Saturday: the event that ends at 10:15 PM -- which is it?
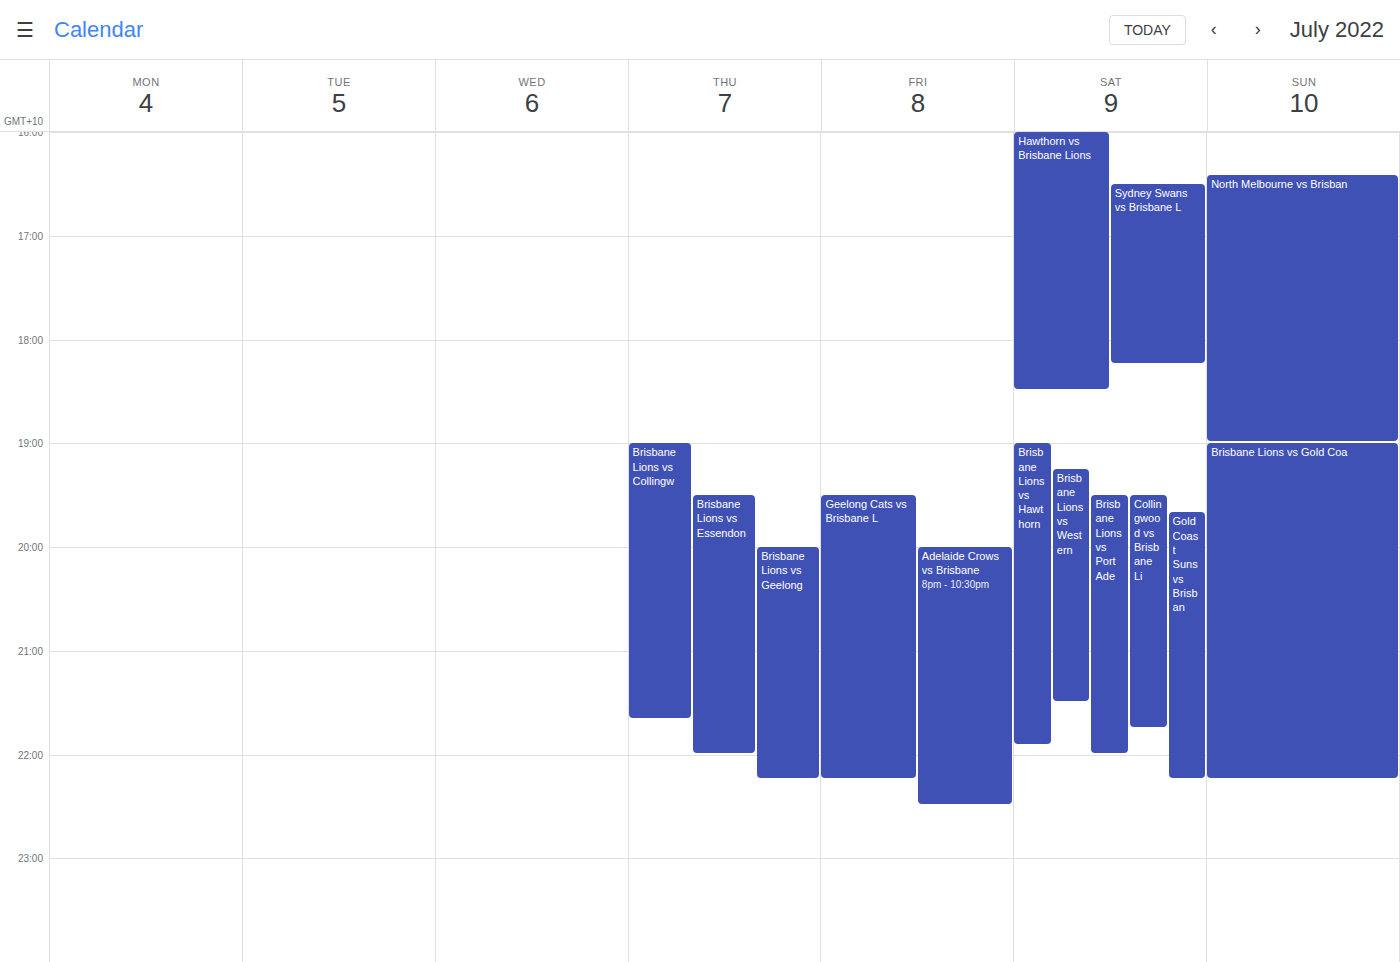
"Gold Coast Suns vs Brisban"